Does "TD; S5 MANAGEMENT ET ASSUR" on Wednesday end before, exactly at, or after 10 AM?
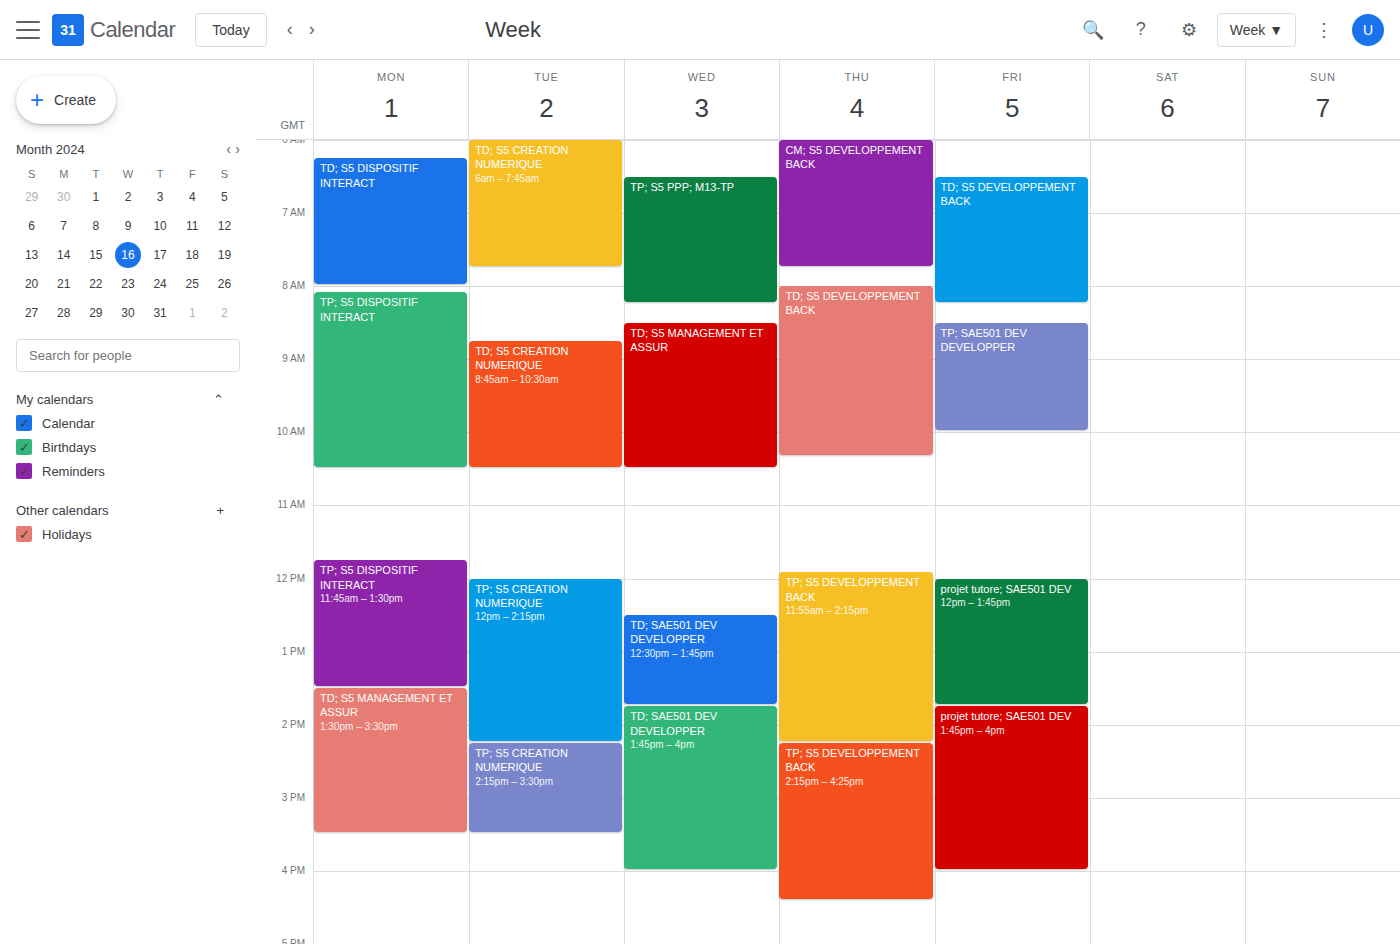
10:30 AM -- after 10 AM, 30 minutes below the 10 AM line.